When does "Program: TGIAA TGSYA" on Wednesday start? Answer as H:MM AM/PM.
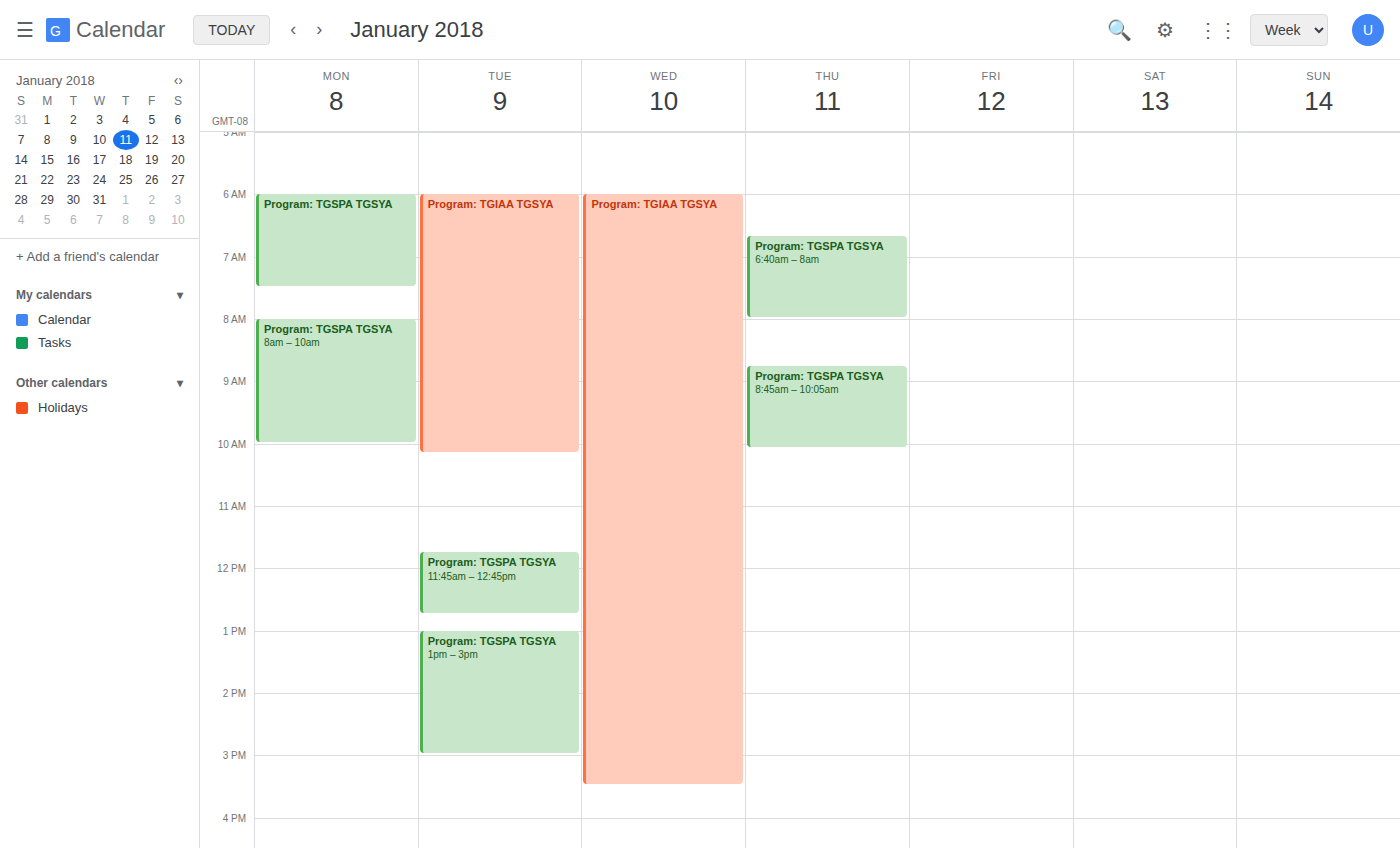
6:00 AM